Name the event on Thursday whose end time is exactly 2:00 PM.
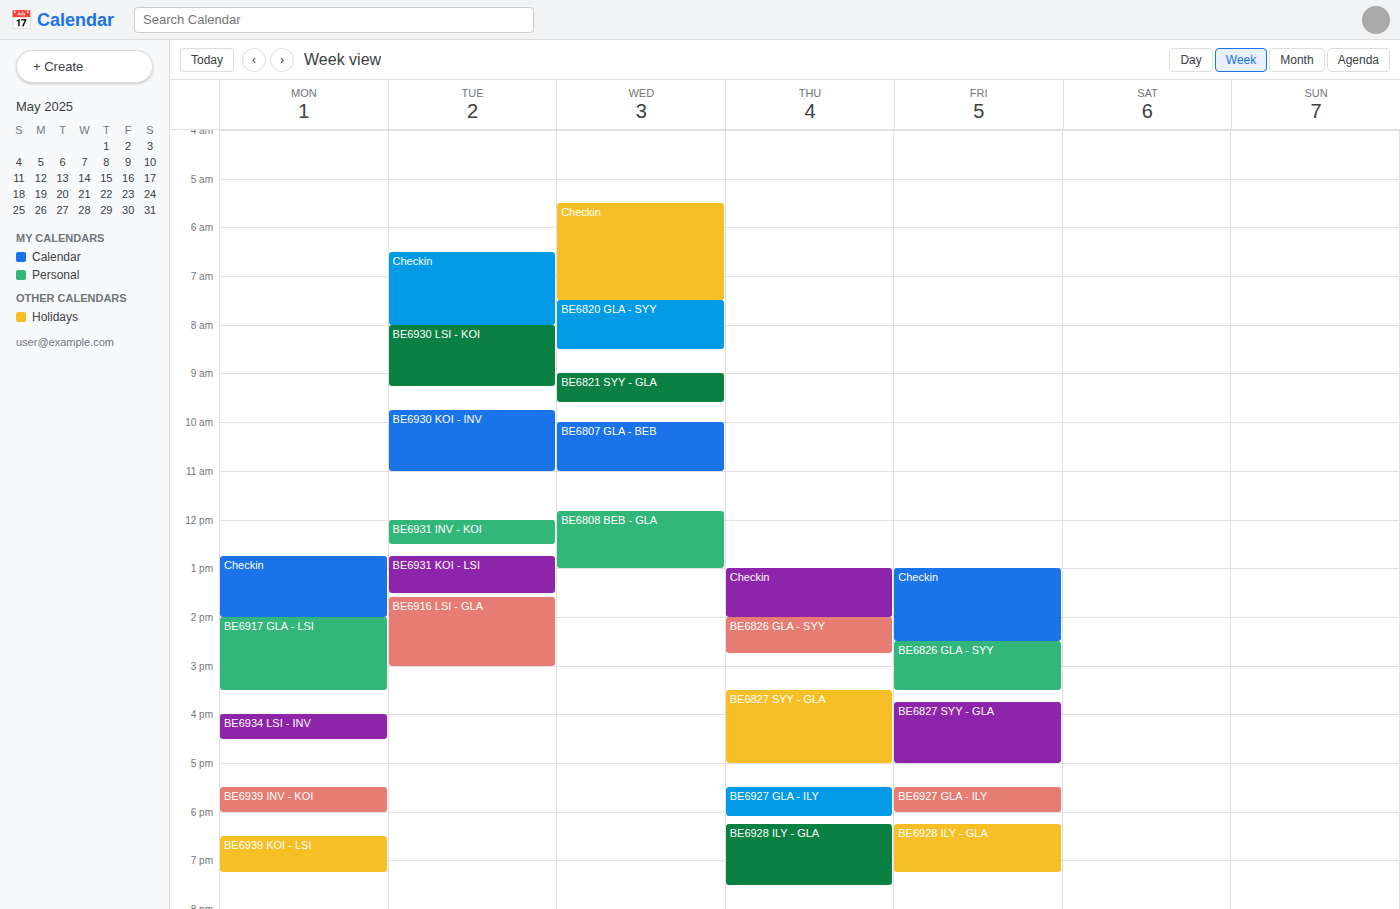
"Checkin"